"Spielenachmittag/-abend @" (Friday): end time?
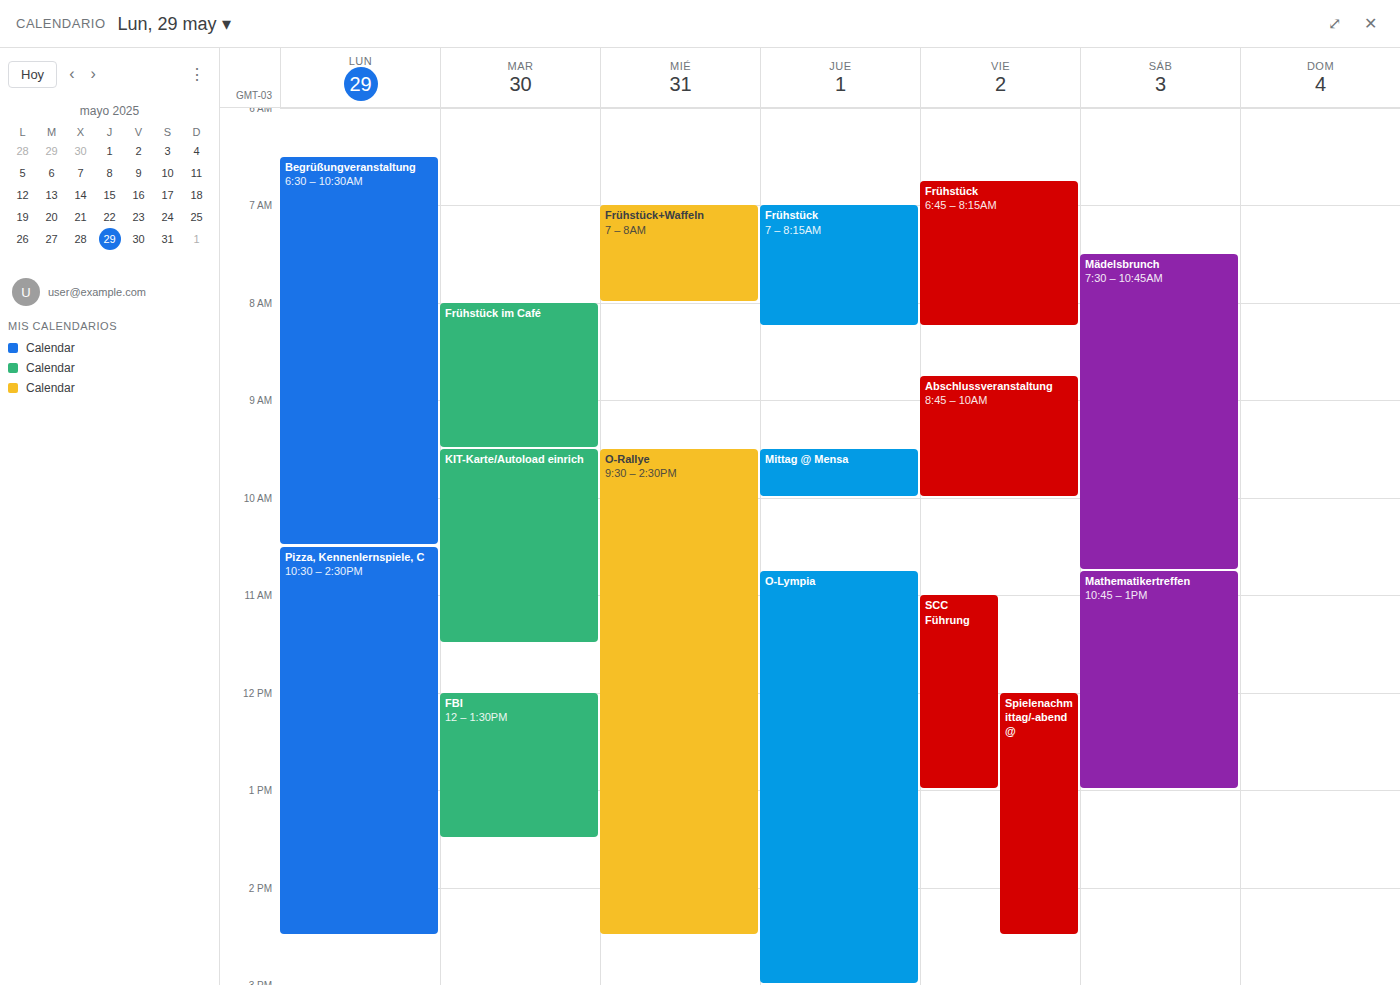
2:30 PM